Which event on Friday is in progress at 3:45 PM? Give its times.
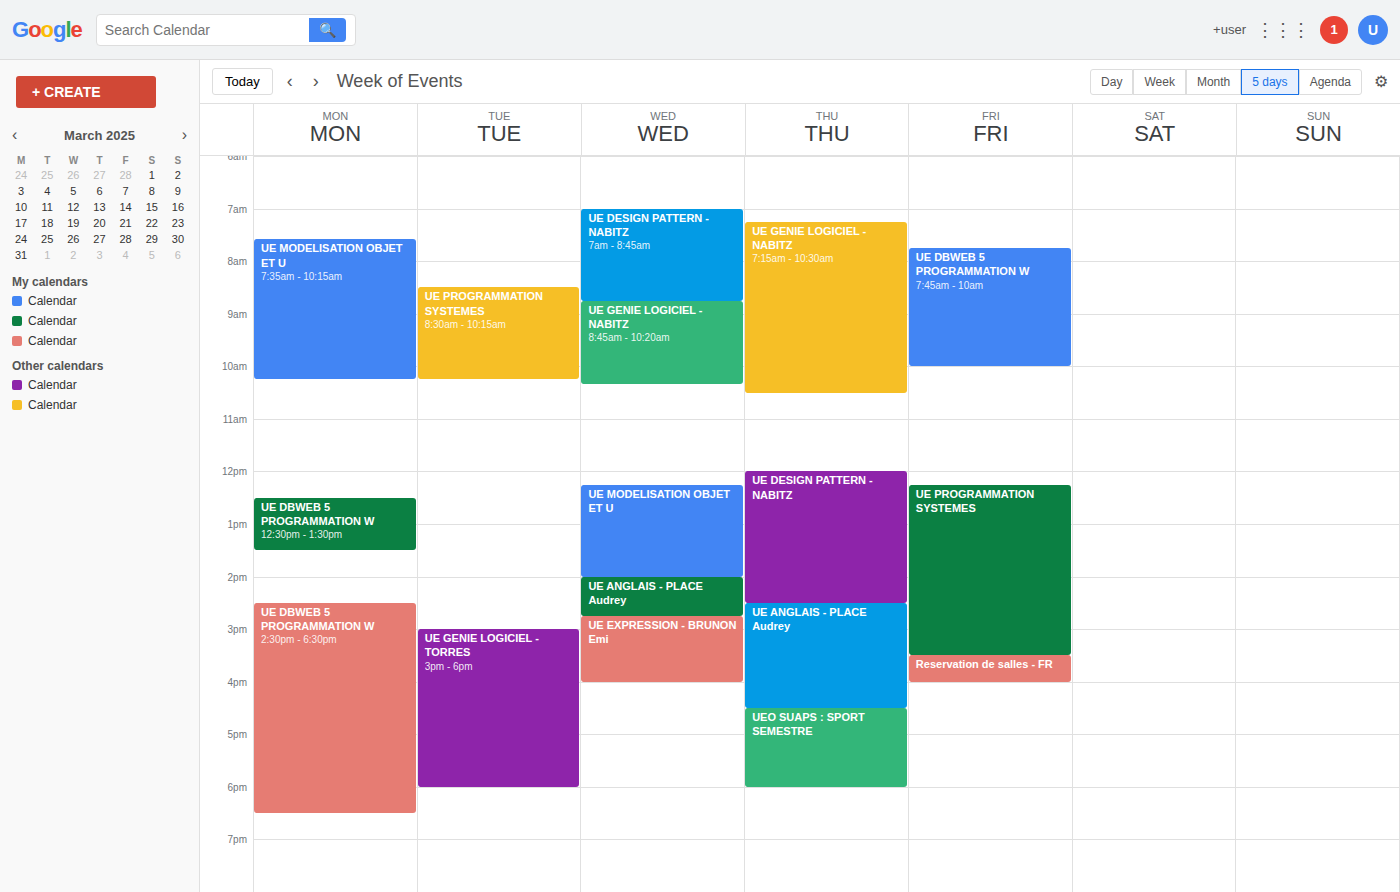
"Reservation de salles - FR", 3:30 PM to 4:00 PM